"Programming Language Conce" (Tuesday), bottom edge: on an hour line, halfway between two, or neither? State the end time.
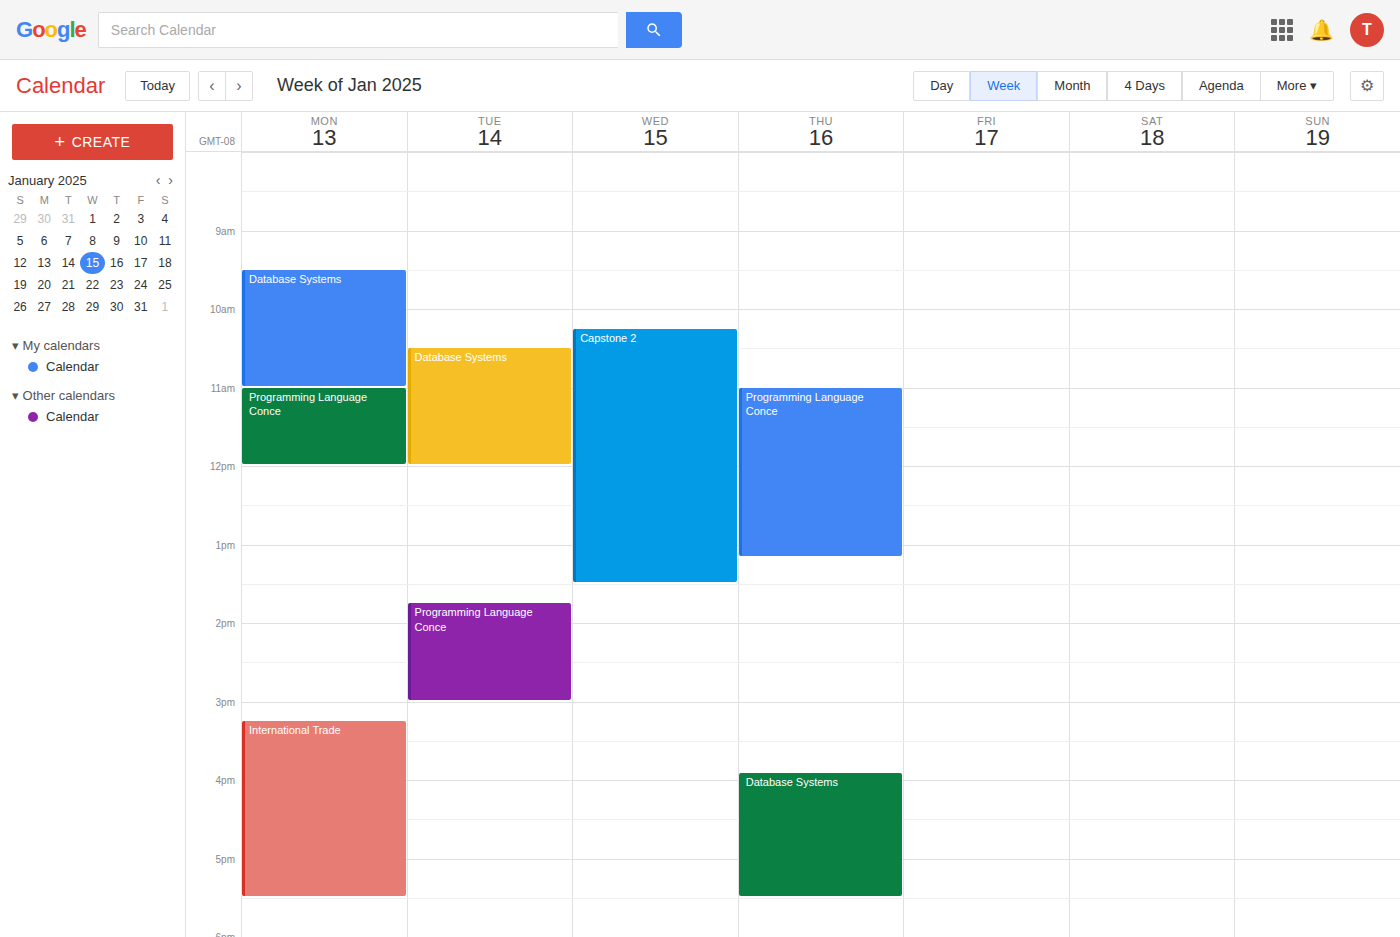
3:00 PM -- exactly on the 3 PM line.